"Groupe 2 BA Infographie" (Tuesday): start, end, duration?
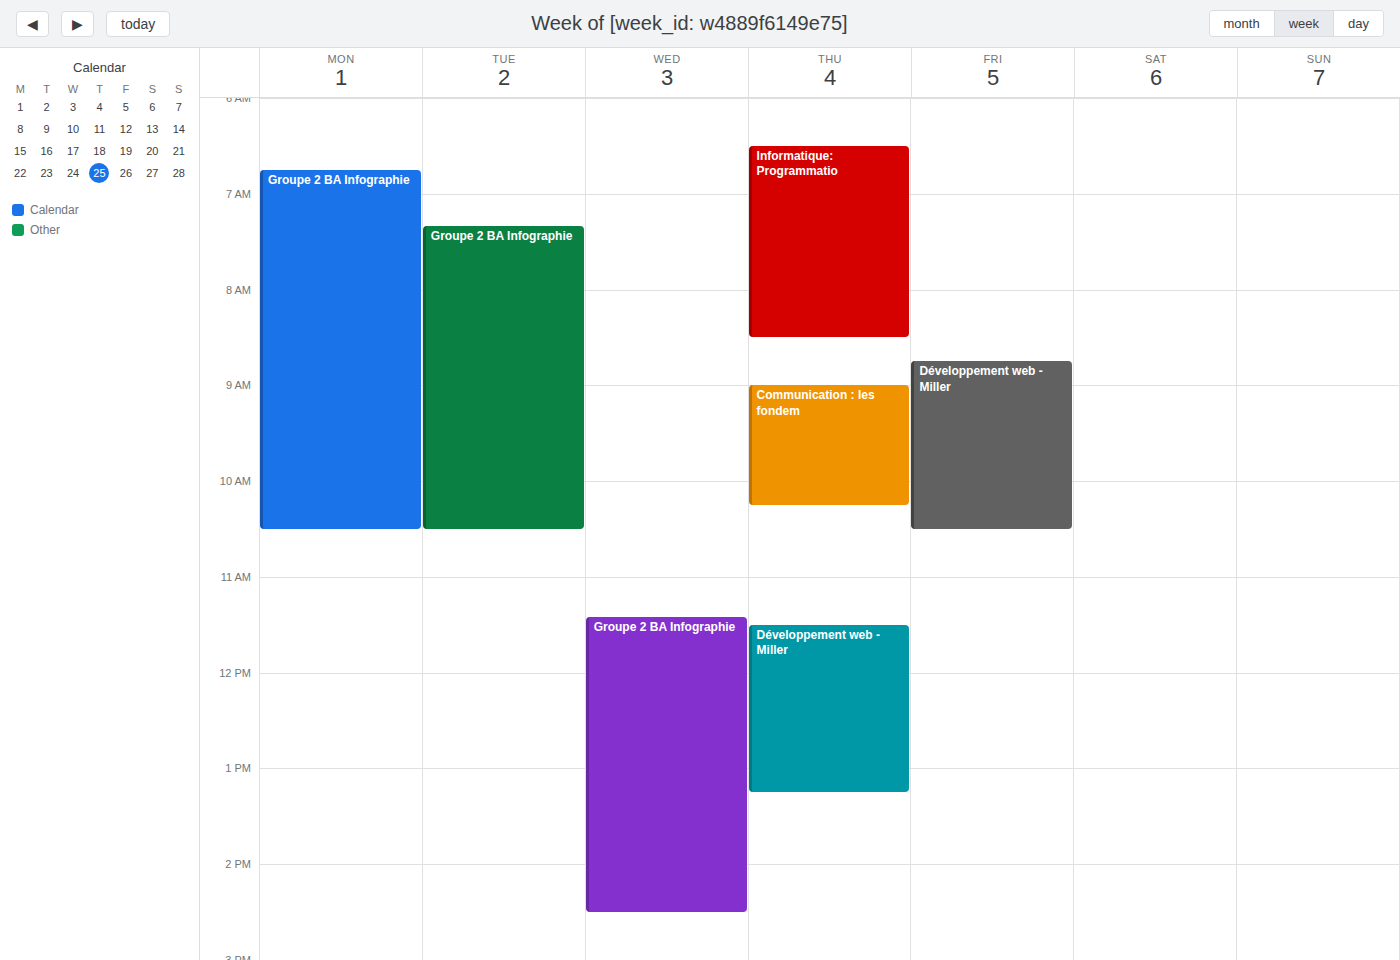
7:20 AM to 10:30 AM, 3 hours 10 minutes